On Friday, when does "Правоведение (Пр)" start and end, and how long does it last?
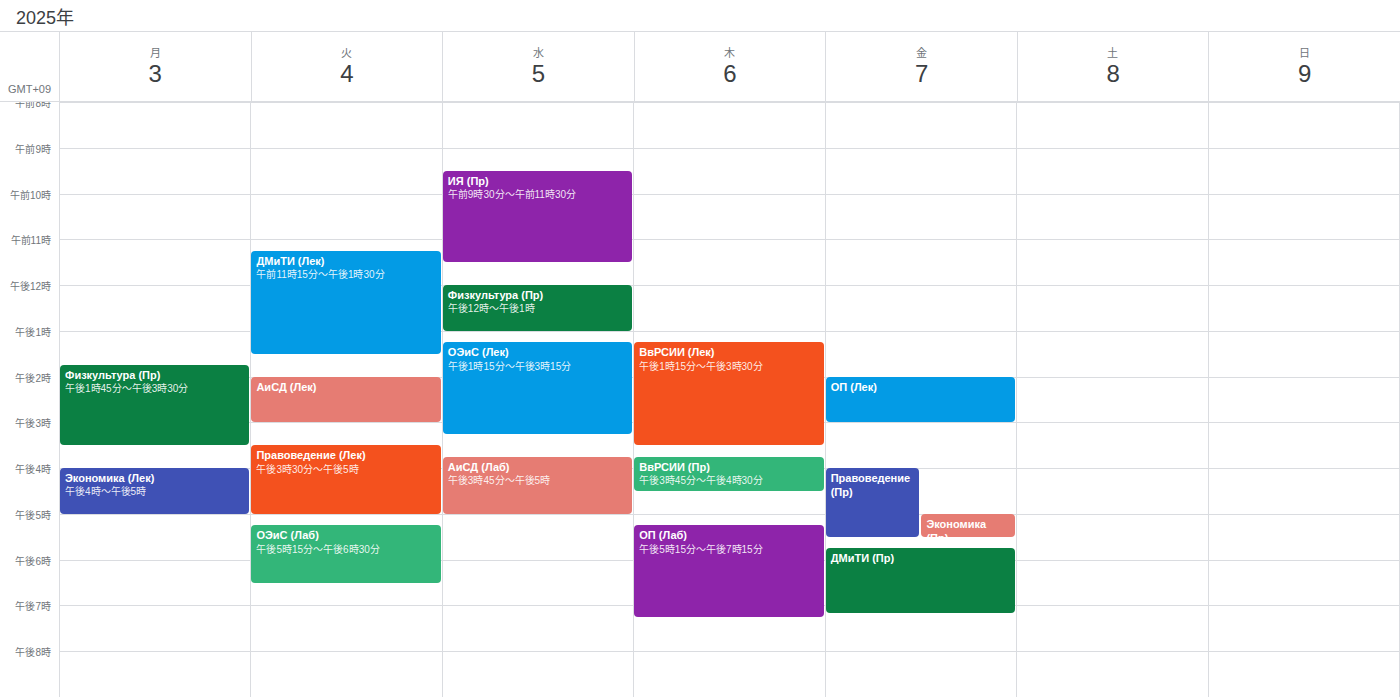
4:00 PM to 5:30 PM, 1 hour 30 minutes